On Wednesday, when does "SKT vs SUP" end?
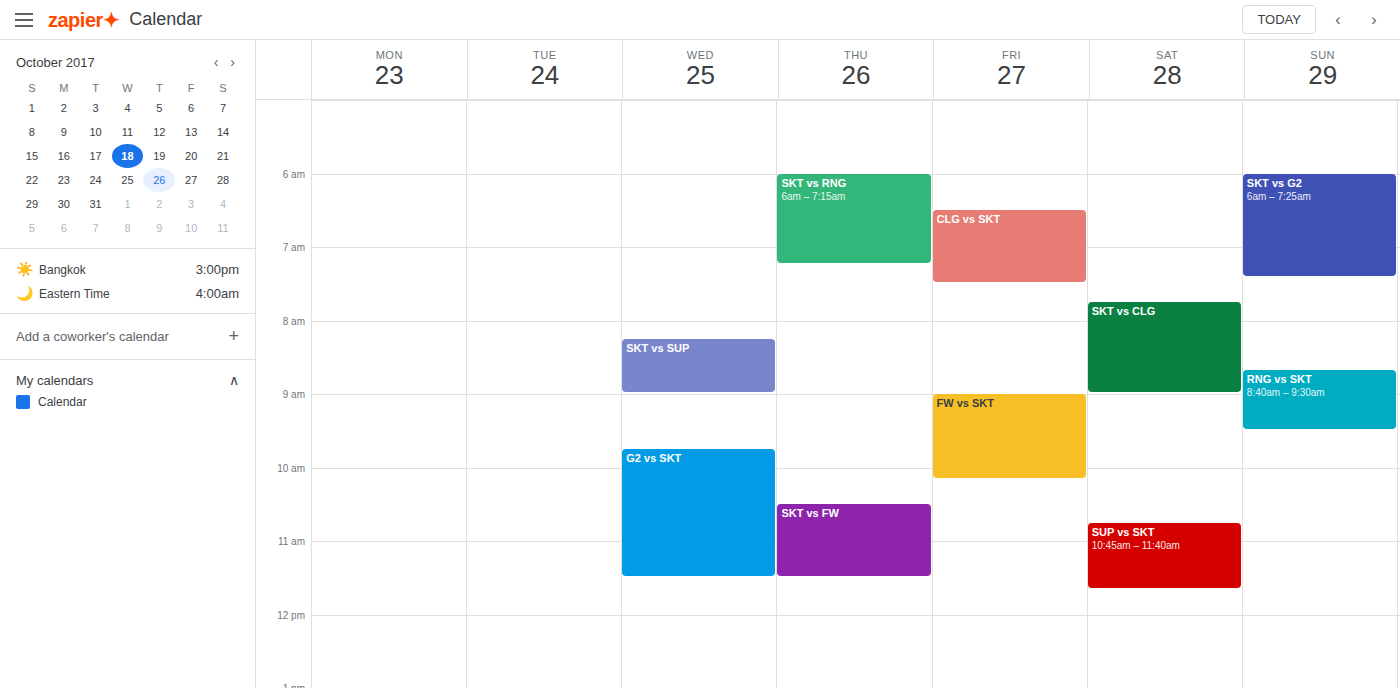
9:00 AM